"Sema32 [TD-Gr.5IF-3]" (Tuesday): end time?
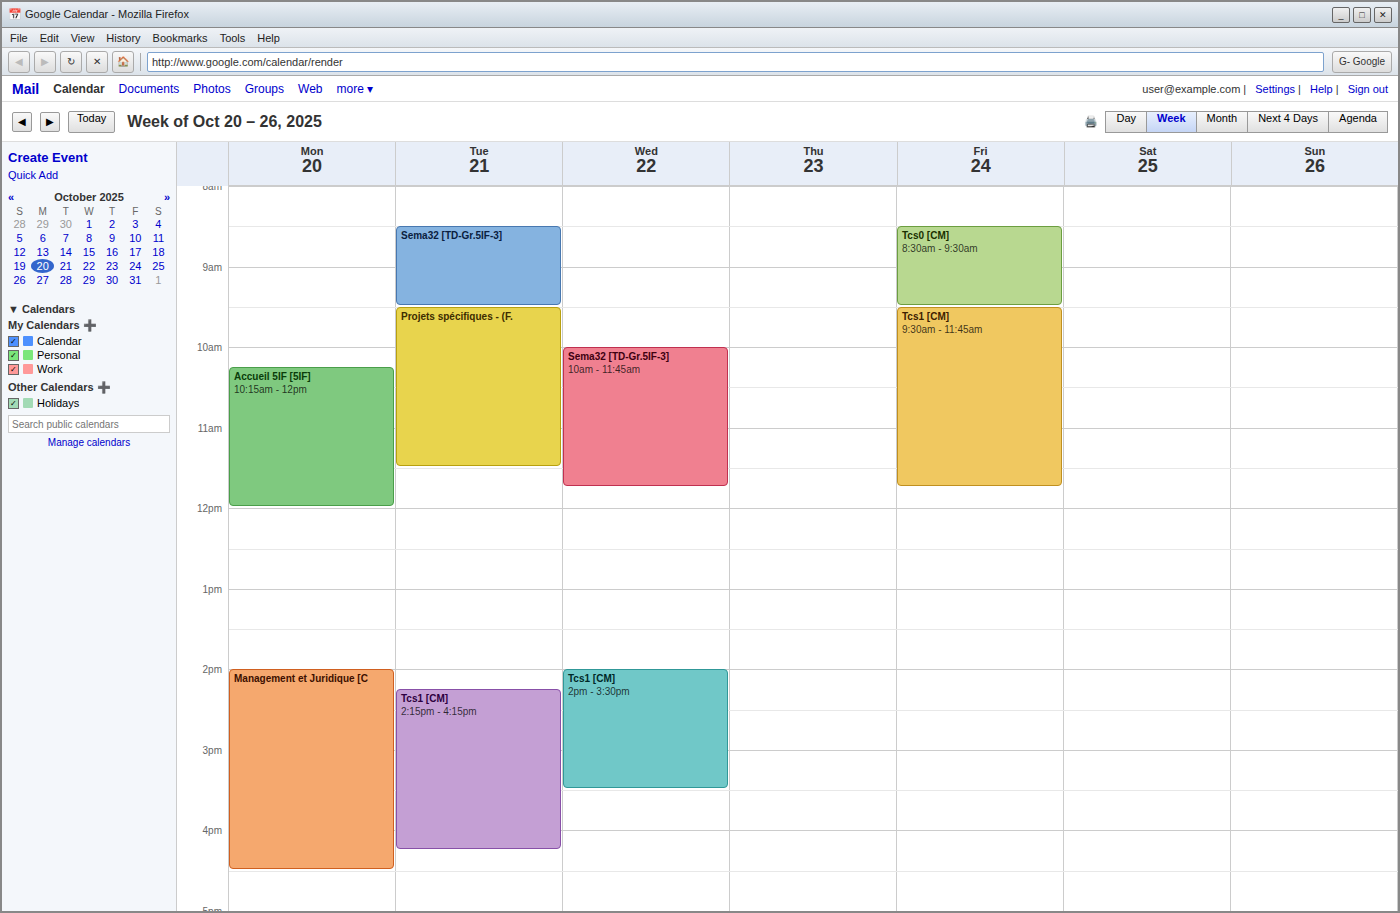
9:30 AM